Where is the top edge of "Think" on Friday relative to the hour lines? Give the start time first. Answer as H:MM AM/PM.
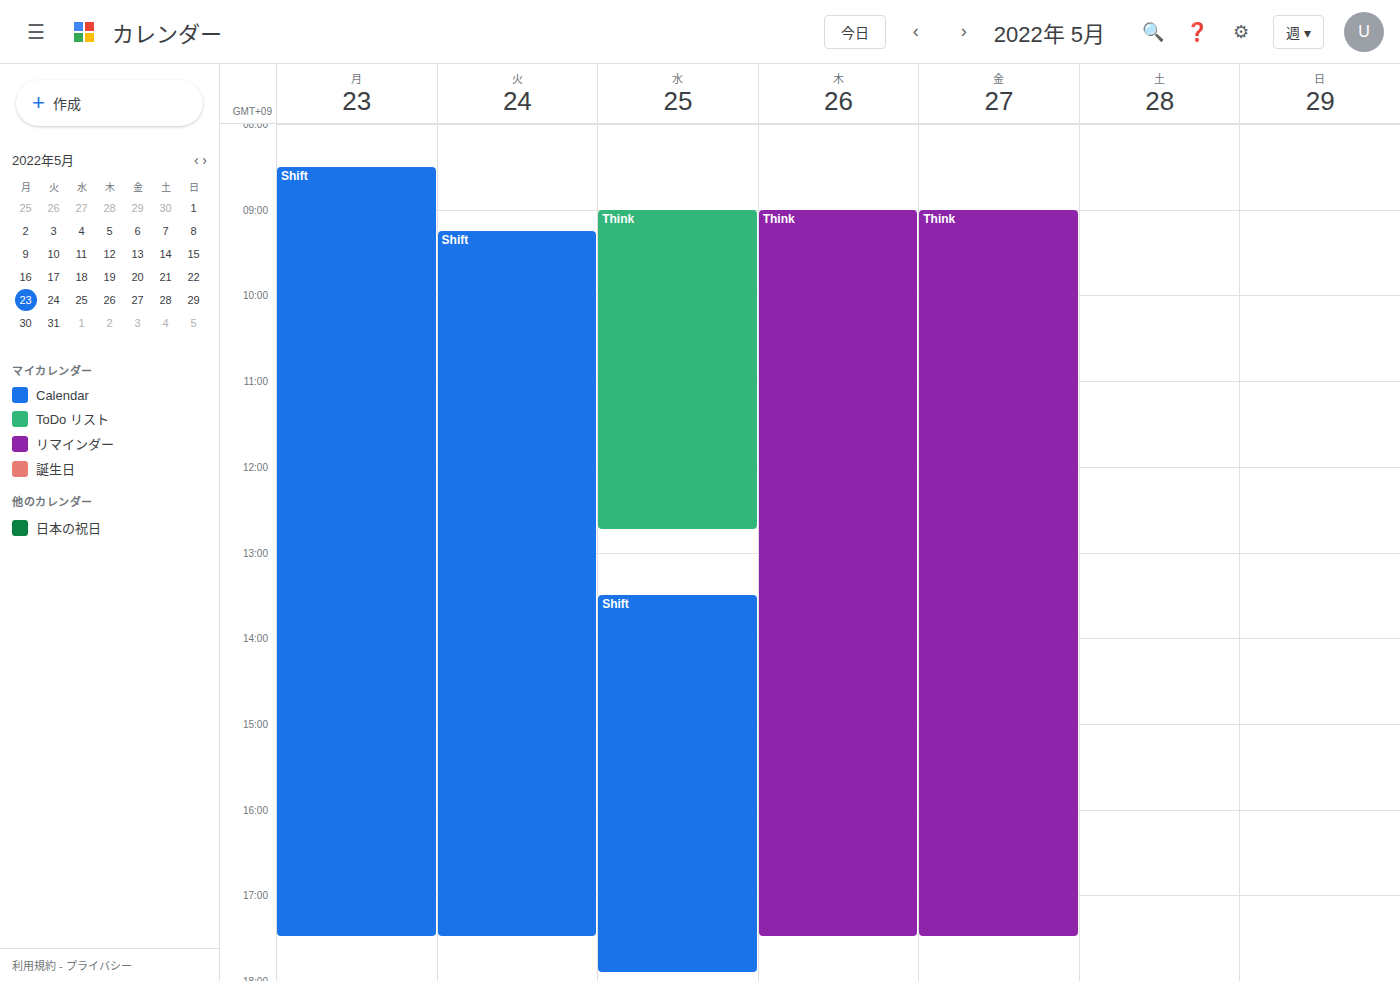
9:00 AM -- exactly on the 9 AM line.